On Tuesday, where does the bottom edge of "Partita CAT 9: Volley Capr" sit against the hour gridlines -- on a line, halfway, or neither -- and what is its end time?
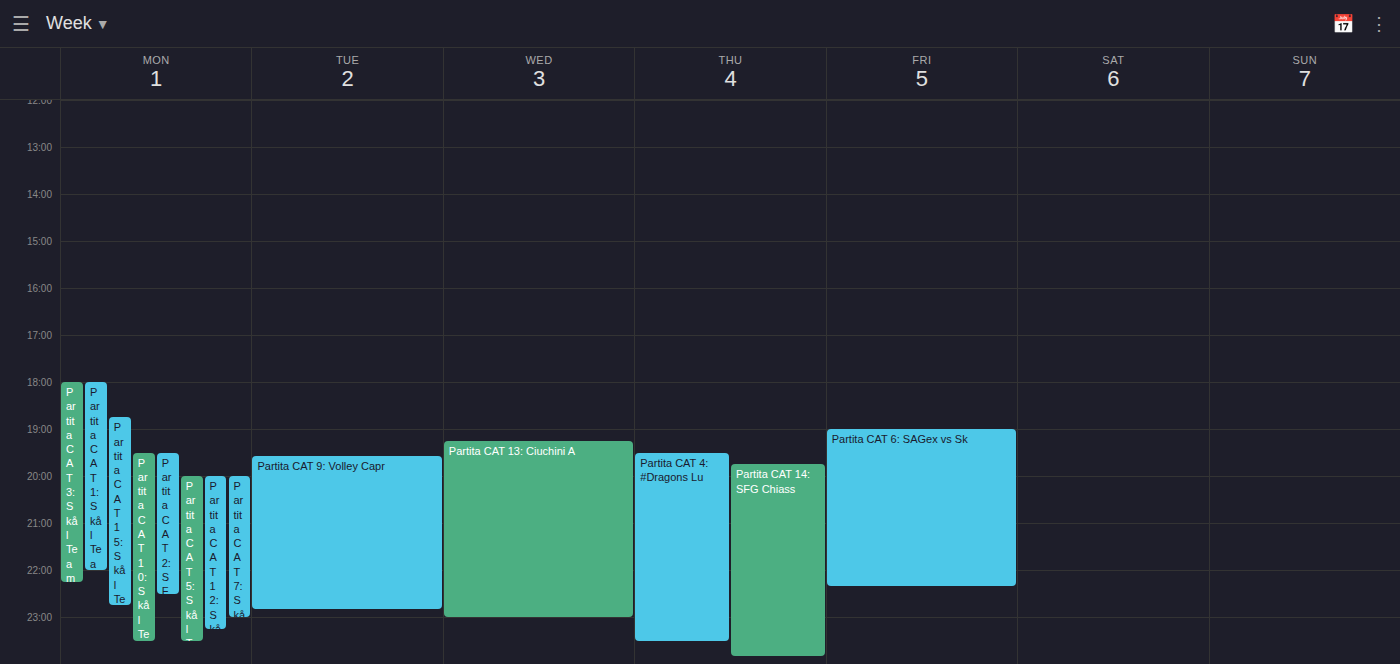
10:50 PM -- neither: 50 minutes below the 10 PM line and 10 minutes above the 11 PM line.